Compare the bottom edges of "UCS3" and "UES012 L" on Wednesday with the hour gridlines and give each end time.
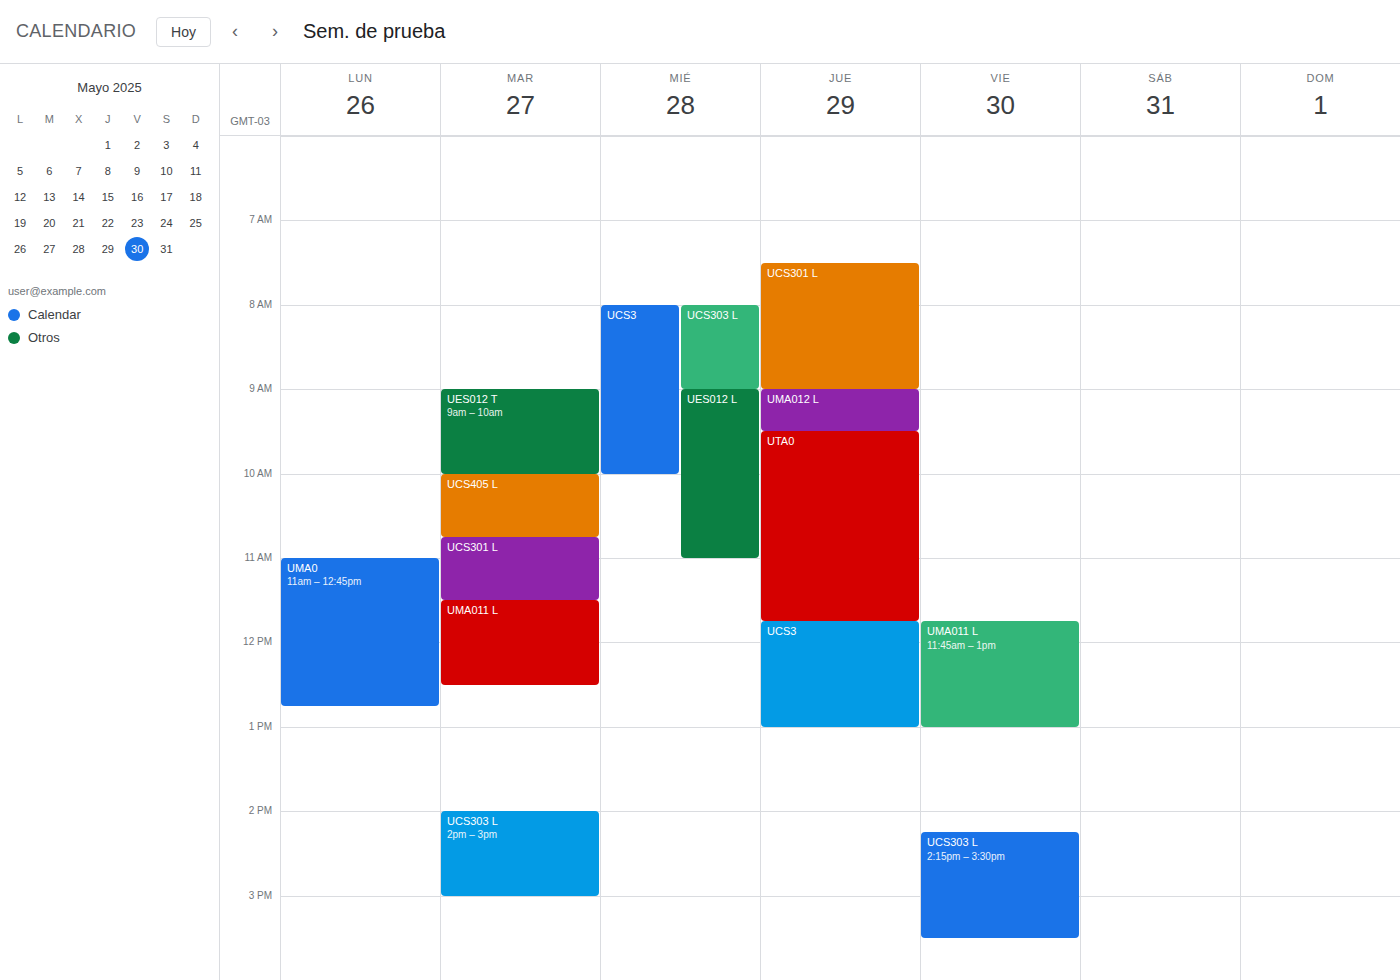
"UCS3": 10:00 AM, exactly on the 10 AM line. "UES012 L": 11:00 AM, exactly on the 11 AM line.